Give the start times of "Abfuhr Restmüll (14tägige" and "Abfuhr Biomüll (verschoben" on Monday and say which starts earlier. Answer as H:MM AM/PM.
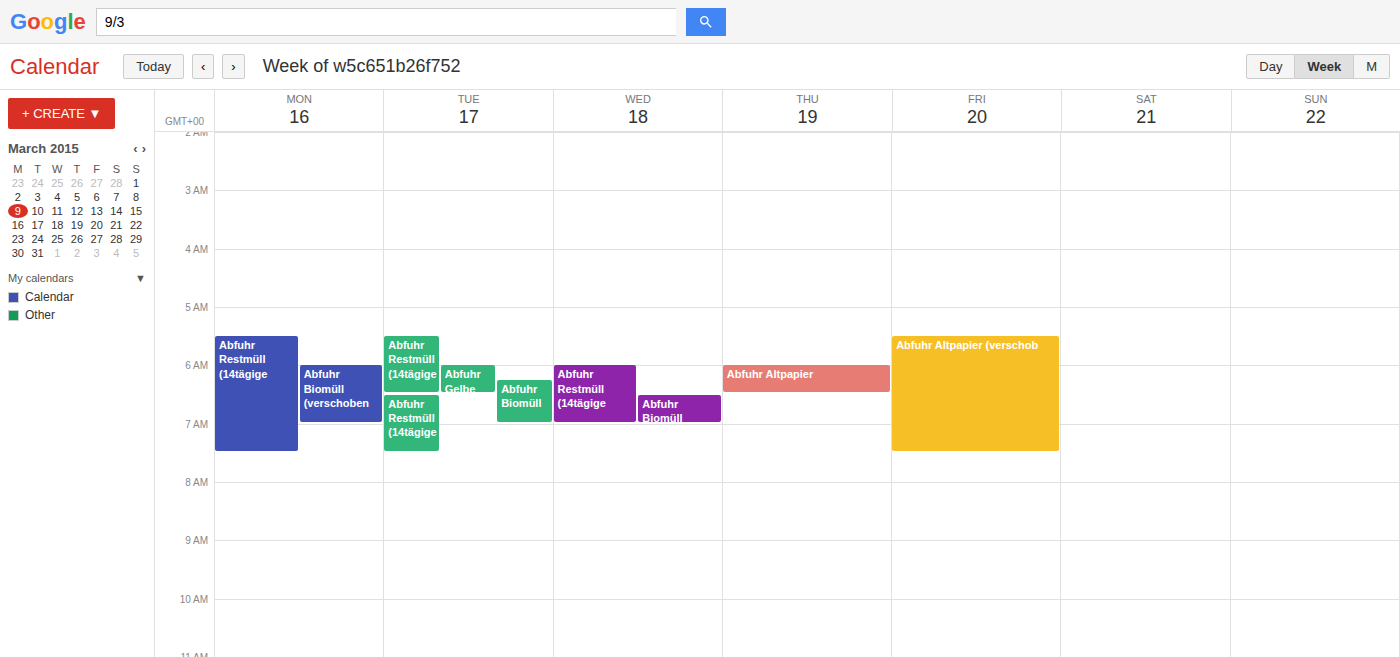
"Abfuhr Restmüll (14tägige" 5:30 AM; "Abfuhr Biomüll (verschoben" 6:00 AM.